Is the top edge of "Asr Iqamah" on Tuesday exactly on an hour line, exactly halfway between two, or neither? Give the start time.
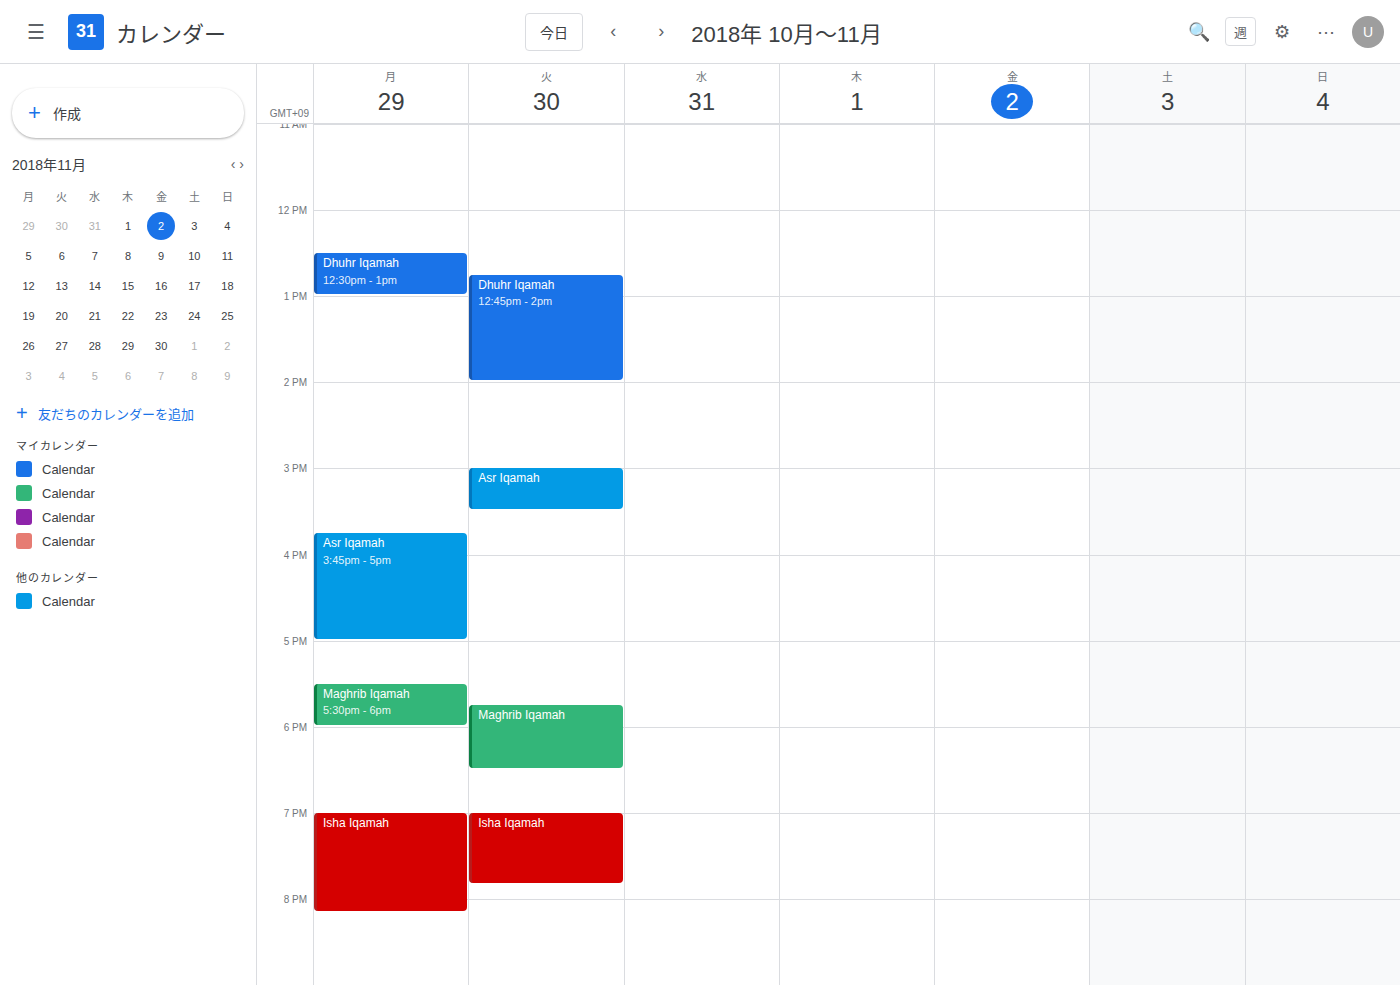
15:00 -- exactly on the 15:00 line.